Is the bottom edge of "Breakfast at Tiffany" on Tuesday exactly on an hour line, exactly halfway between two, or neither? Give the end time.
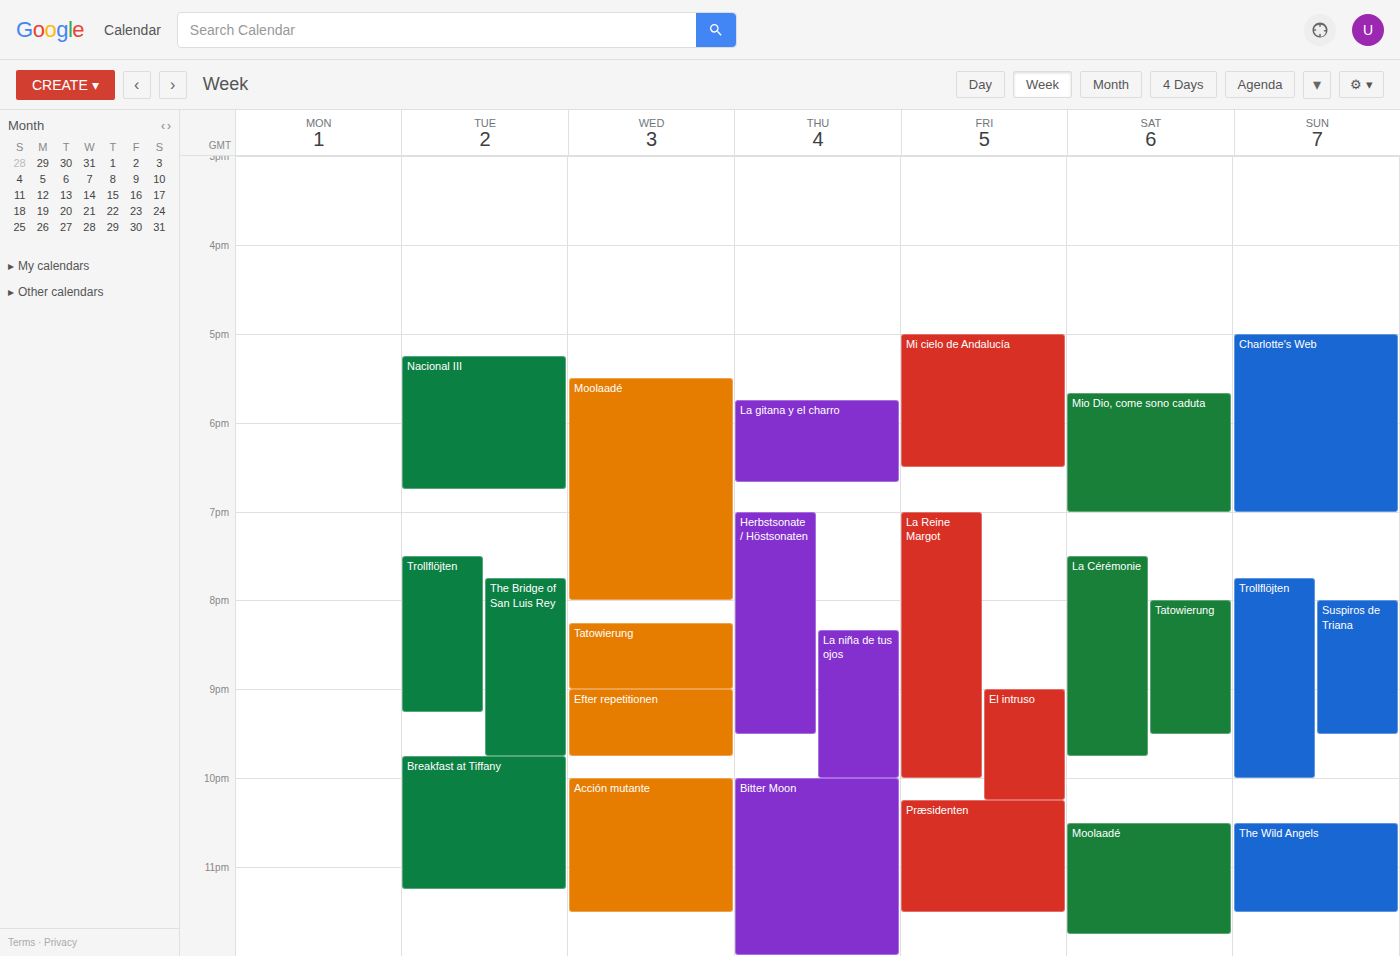
11:15 PM -- neither: a quarter of the way from the 11 PM line to the 12 AM line.